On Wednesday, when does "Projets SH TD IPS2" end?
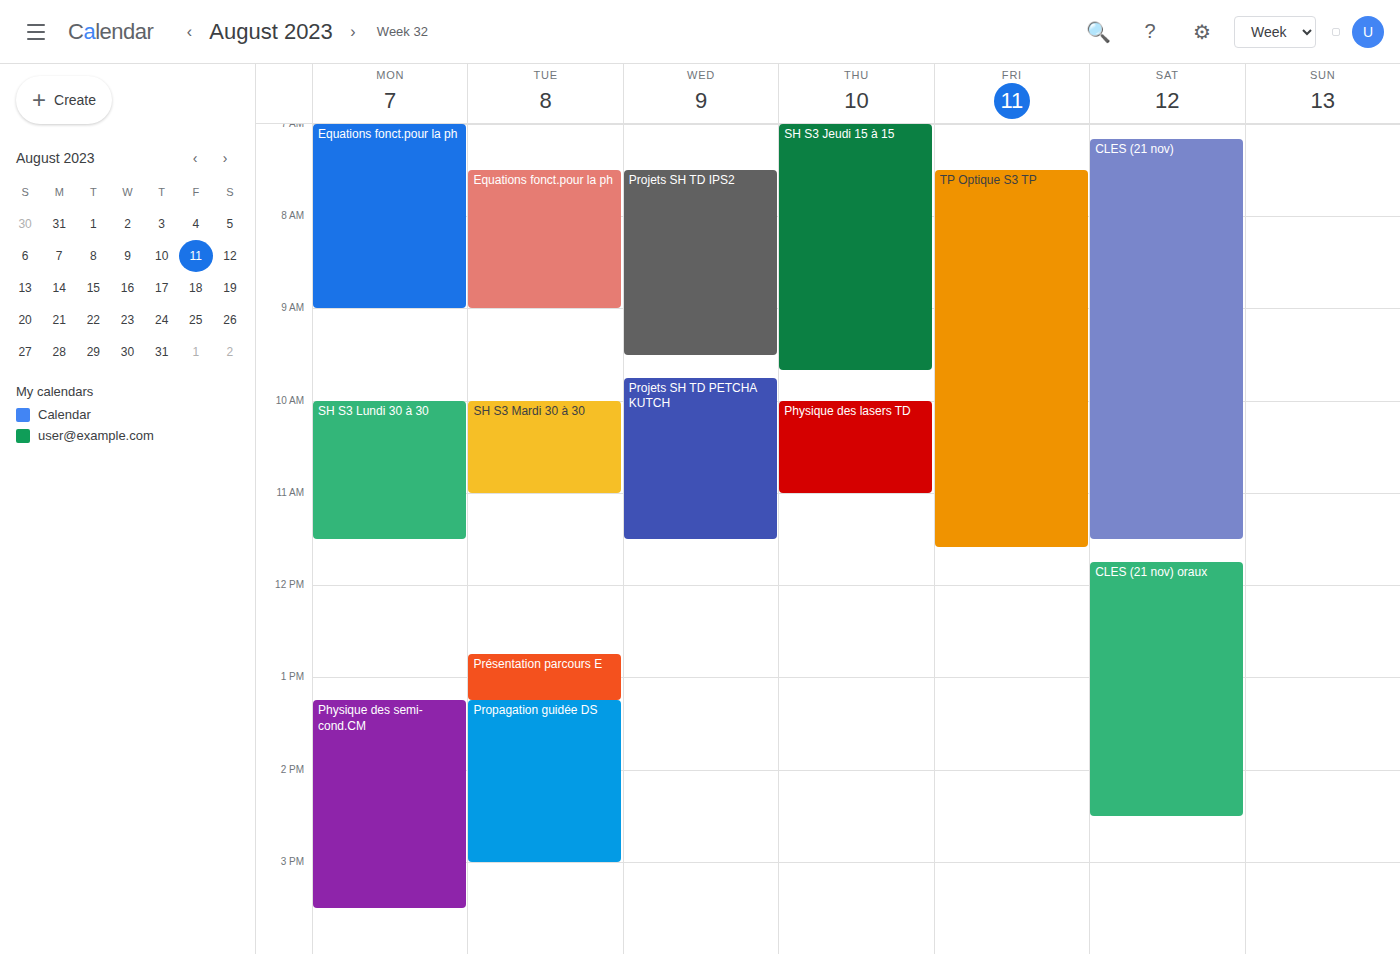
9:30 AM